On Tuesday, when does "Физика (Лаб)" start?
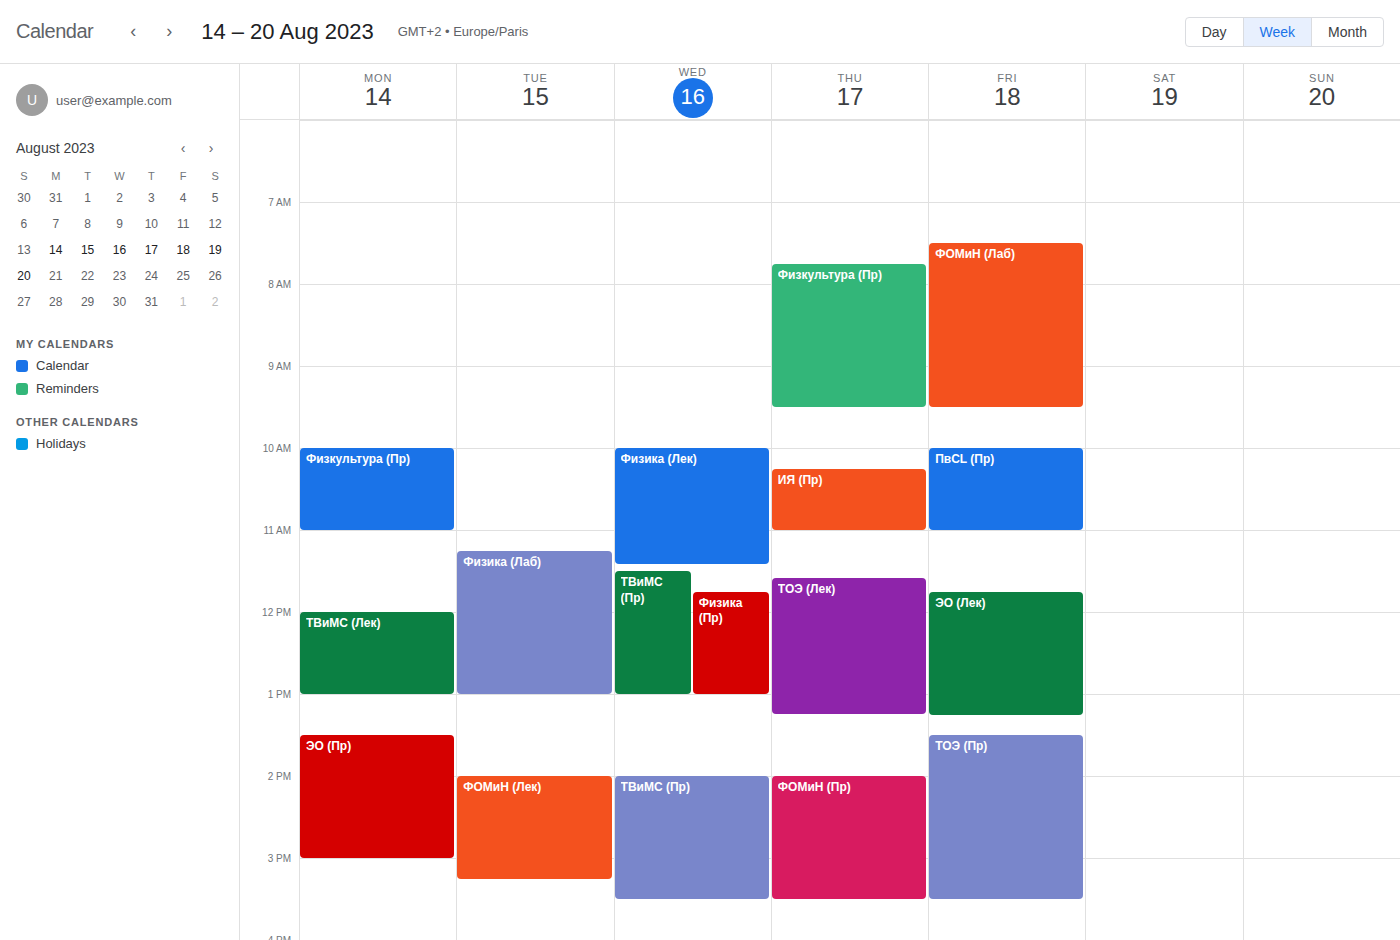
11:15 AM